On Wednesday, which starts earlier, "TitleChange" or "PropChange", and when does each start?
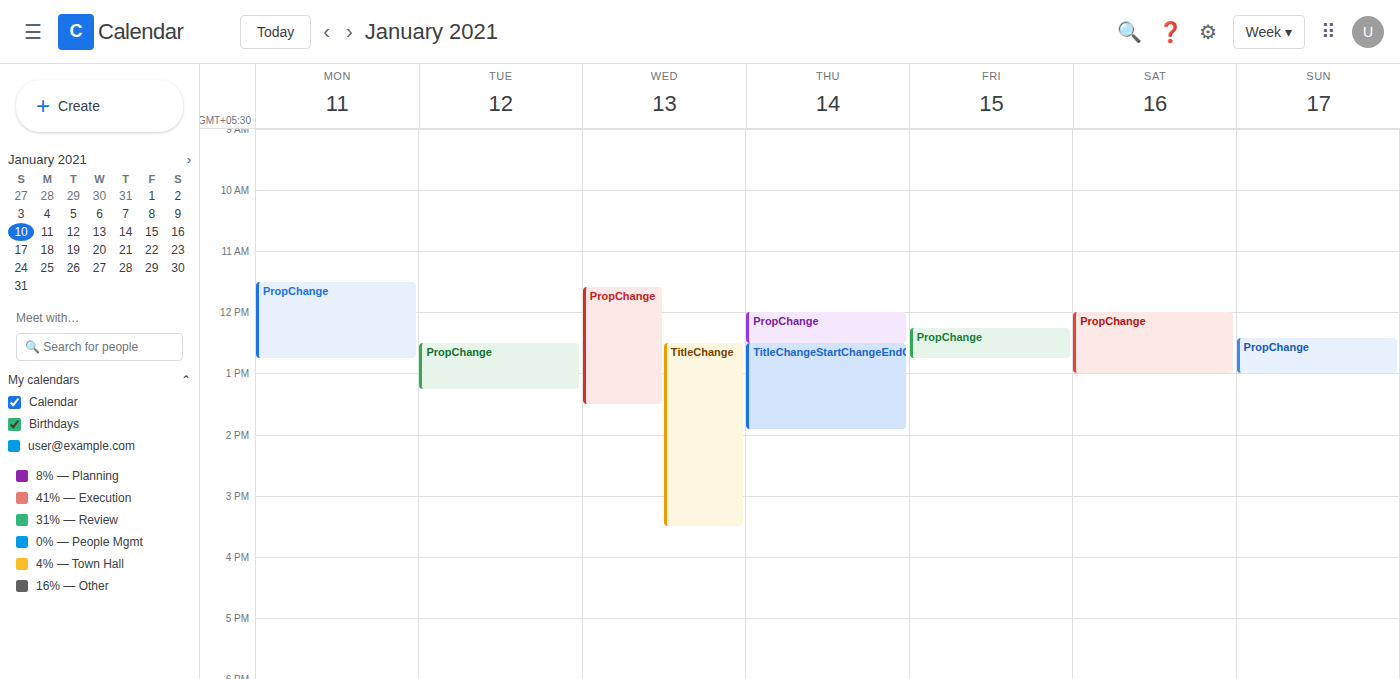
"PropChange" 11:35 AM; "TitleChange" 12:30 PM.